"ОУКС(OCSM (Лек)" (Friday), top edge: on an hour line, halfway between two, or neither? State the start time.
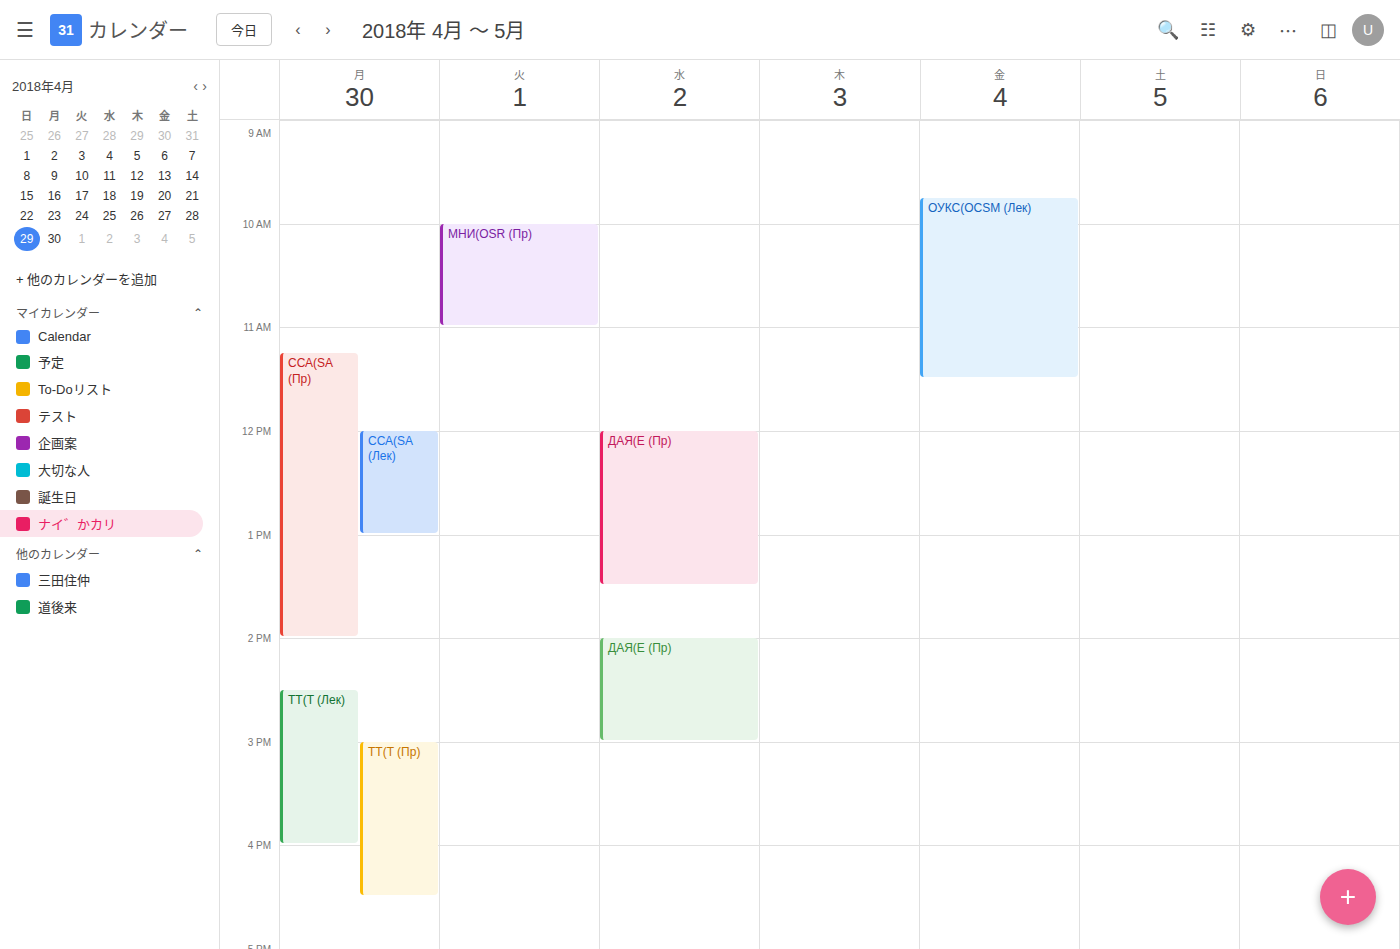
09:45 -- neither: three quarters of the way from the 09:00 line to the 10:00 line.